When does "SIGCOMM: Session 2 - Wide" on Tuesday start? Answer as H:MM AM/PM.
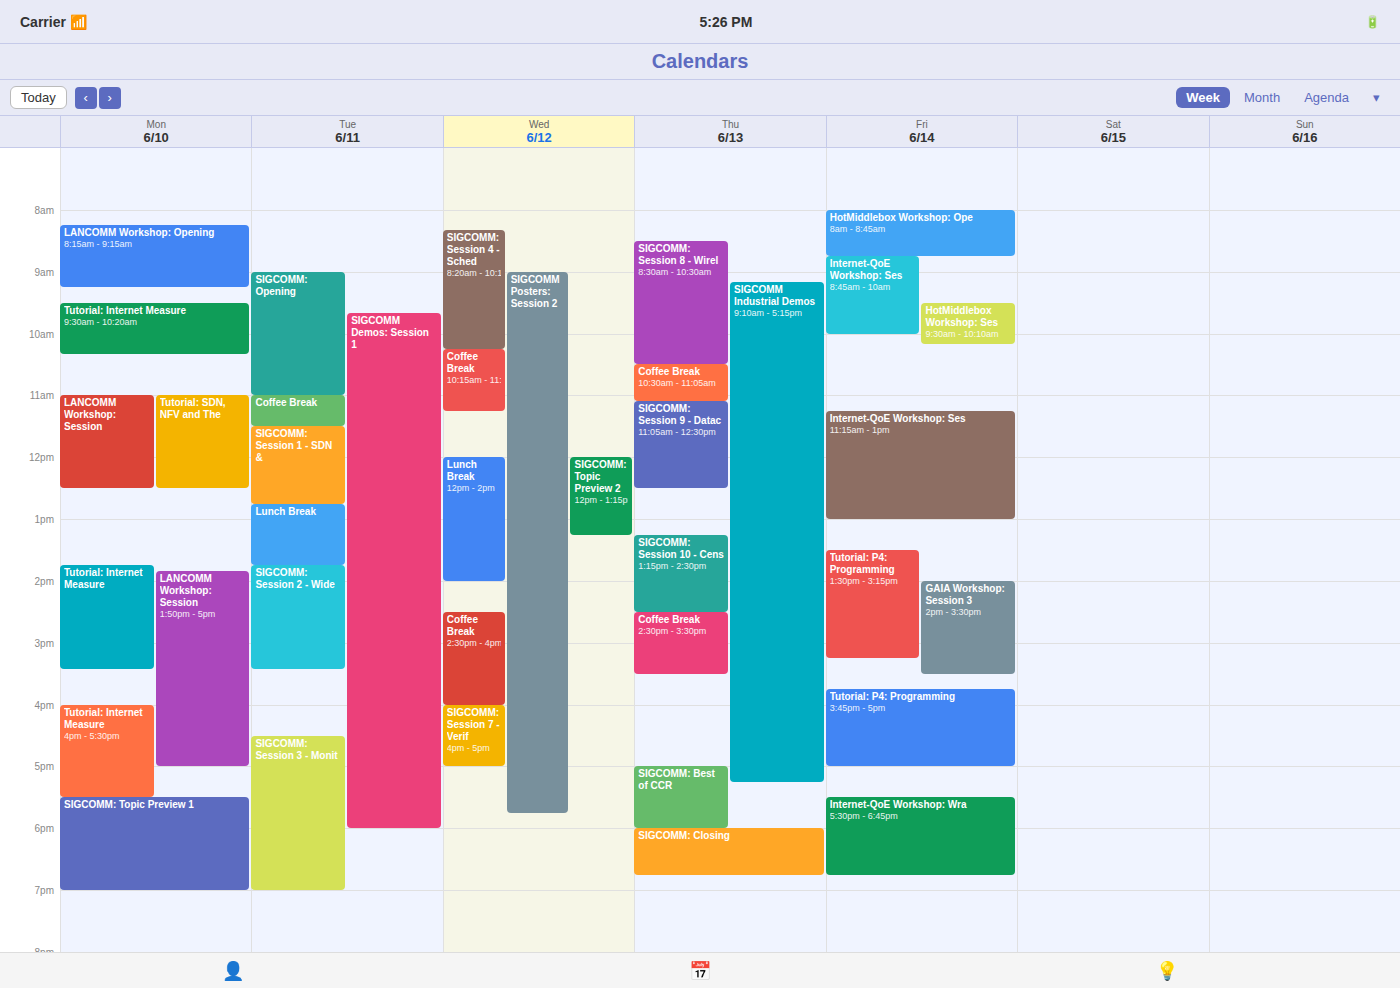
1:45 PM